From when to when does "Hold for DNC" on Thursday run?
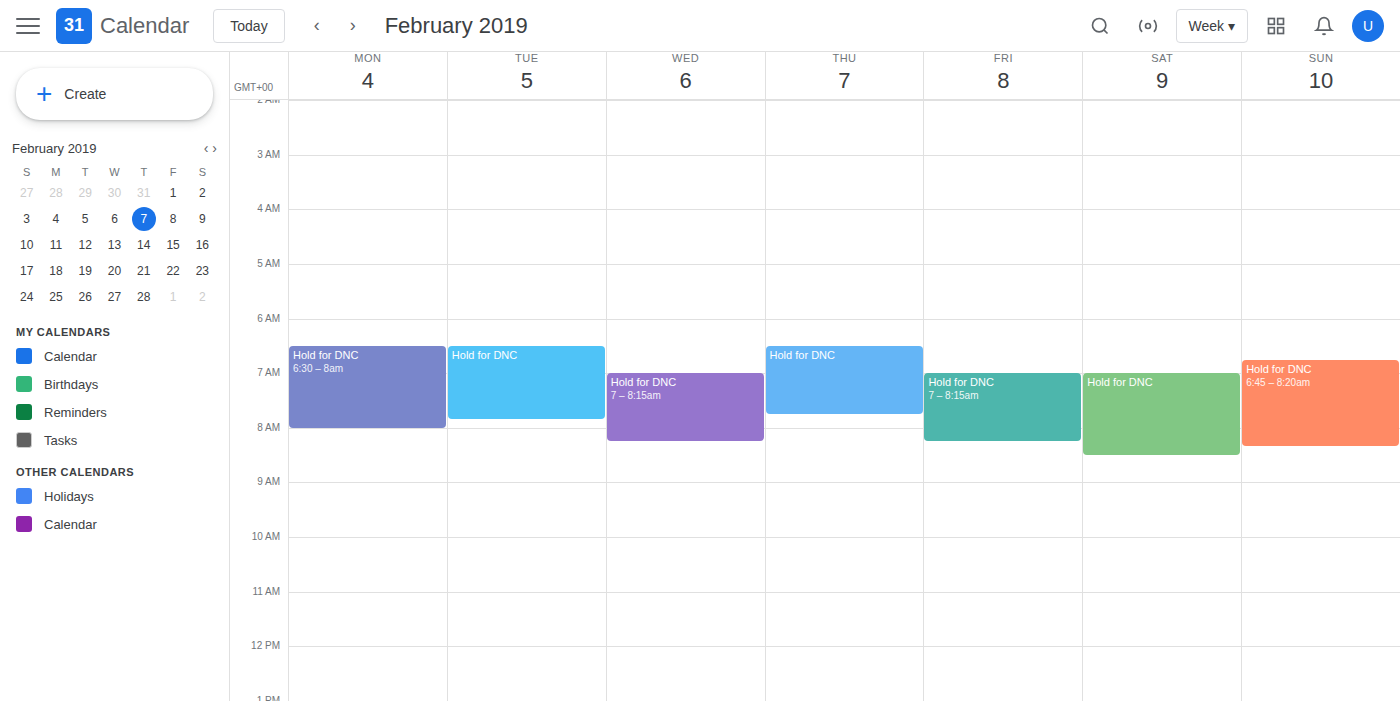
6:30 AM to 7:45 AM